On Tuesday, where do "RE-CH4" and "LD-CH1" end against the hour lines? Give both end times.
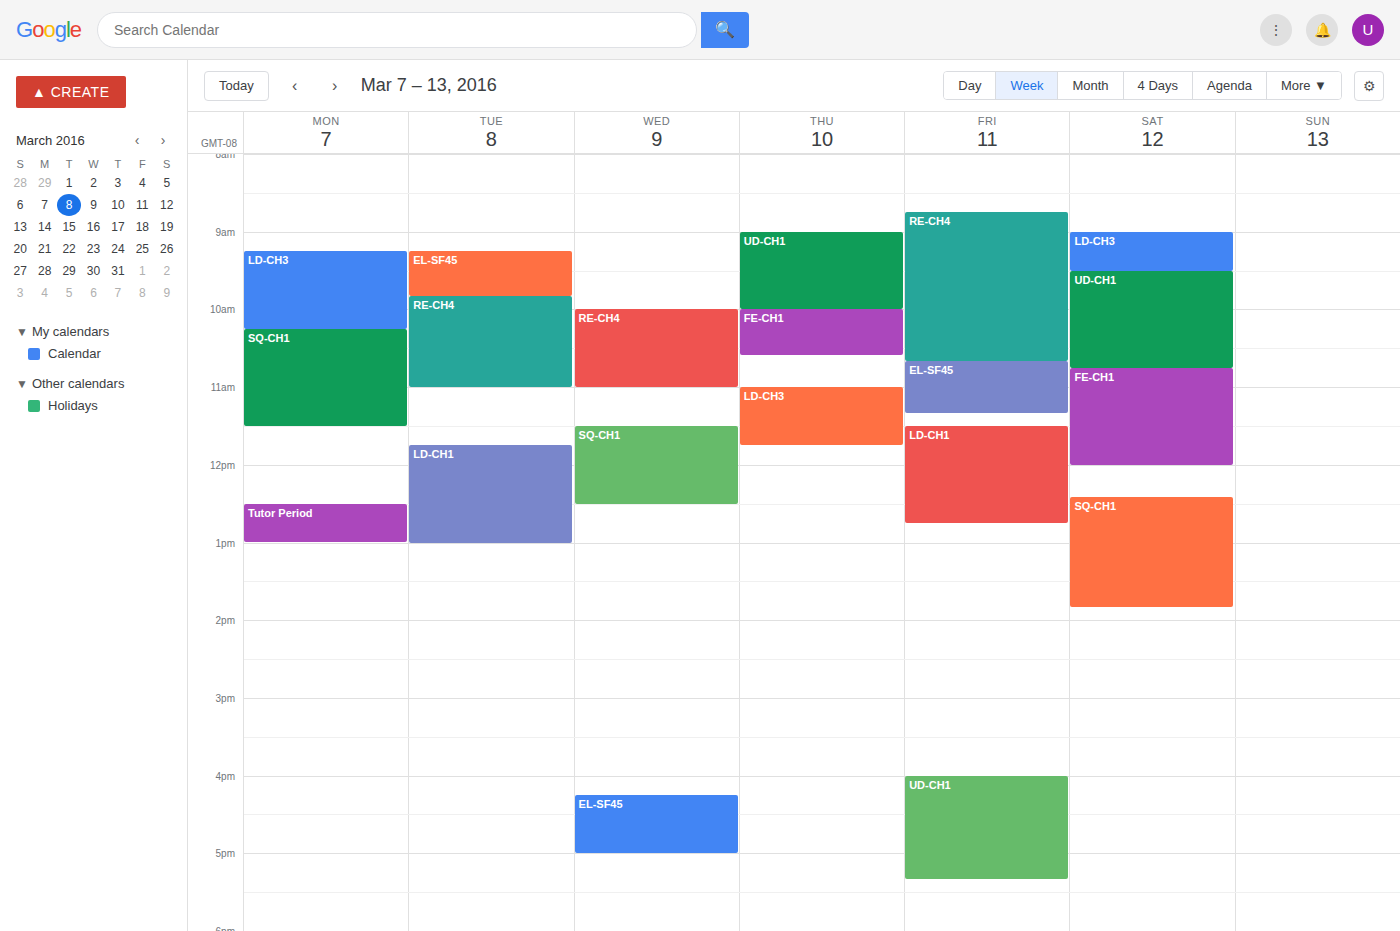
"RE-CH4": 11:00 AM, exactly on the 11 AM line. "LD-CH1": 1:00 PM, exactly on the 1 PM line.